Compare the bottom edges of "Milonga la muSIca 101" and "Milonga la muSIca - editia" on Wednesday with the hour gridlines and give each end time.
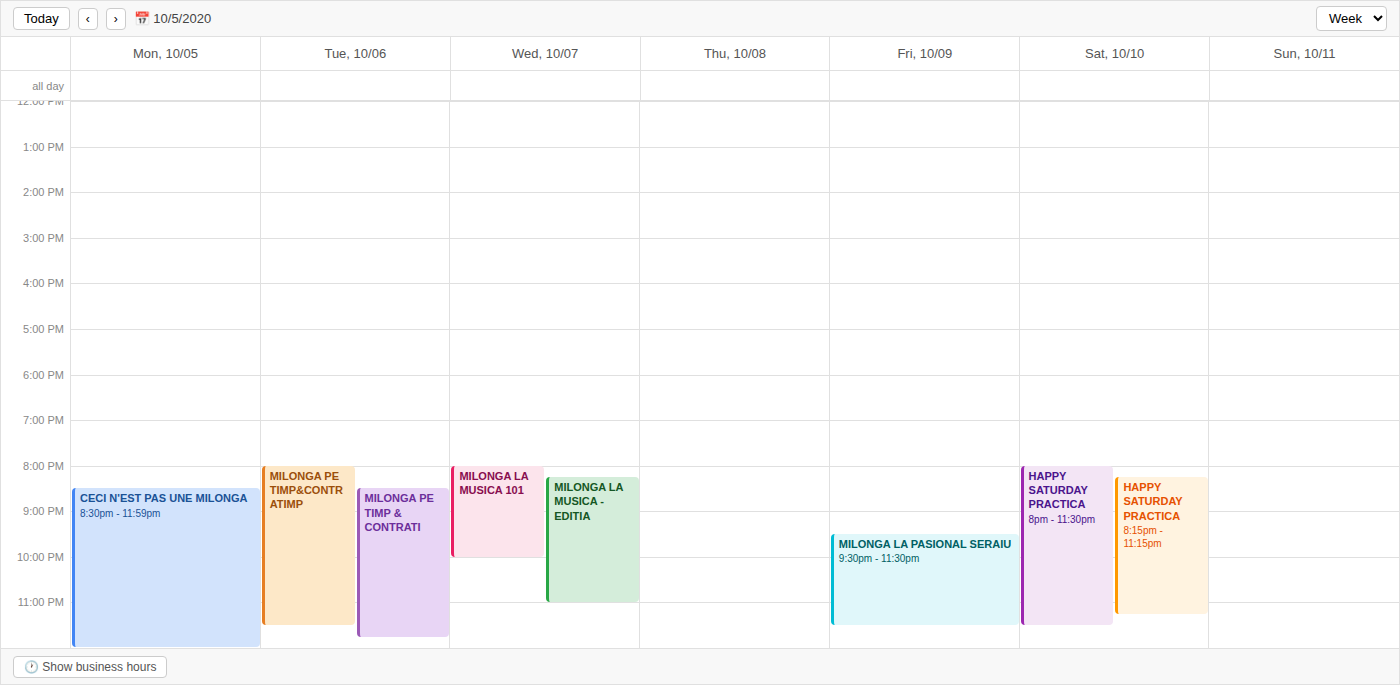
"Milonga la muSIca 101": 22:00, exactly on the 22:00 line. "Milonga la muSIca - editia": 23:00, exactly on the 23:00 line.